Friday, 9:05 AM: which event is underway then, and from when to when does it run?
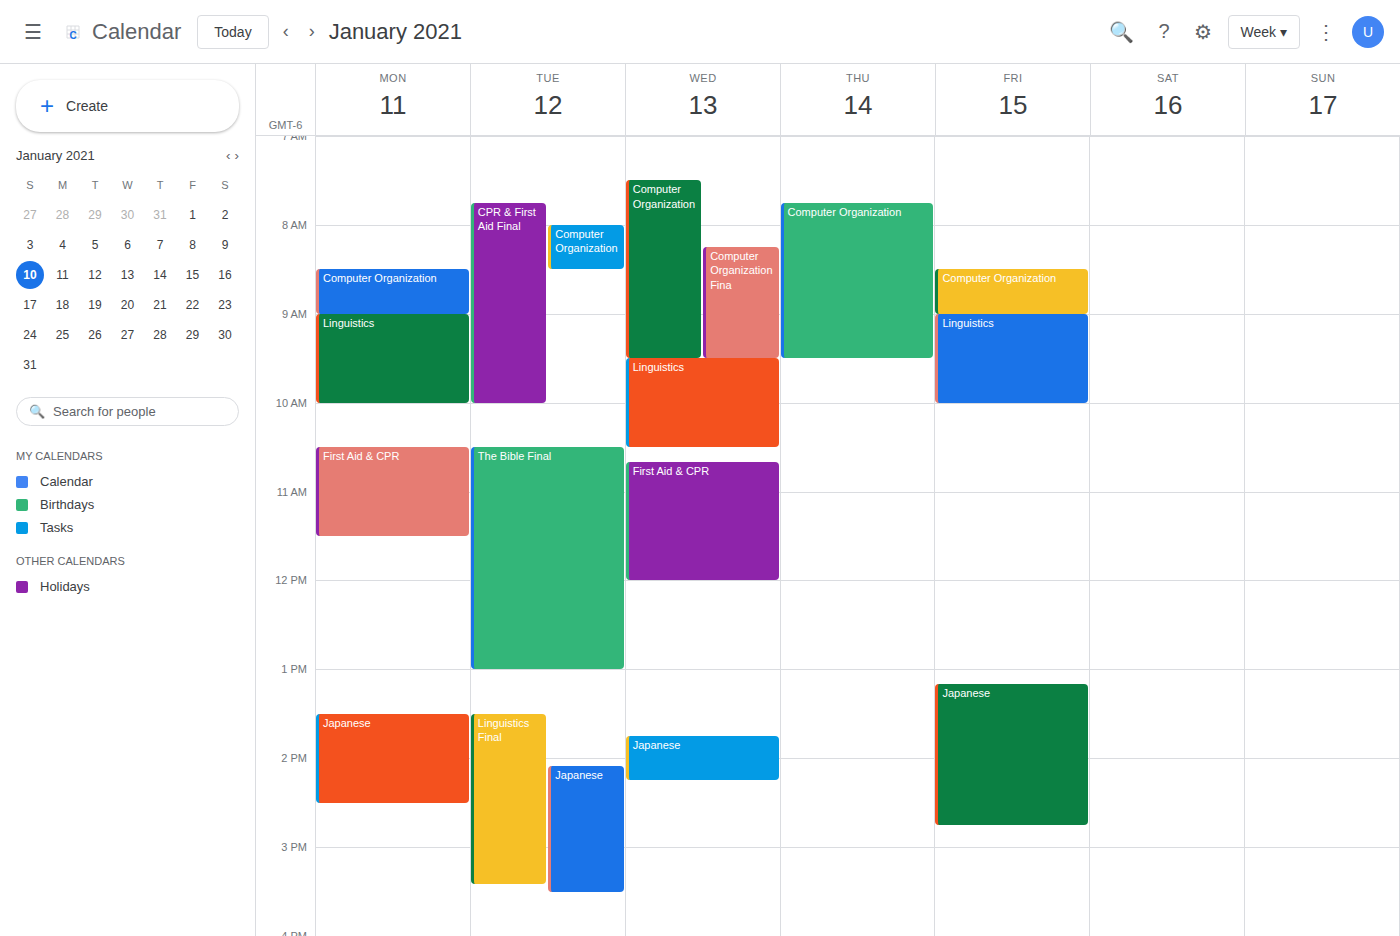
"Linguistics", 9:00 AM to 10:00 AM